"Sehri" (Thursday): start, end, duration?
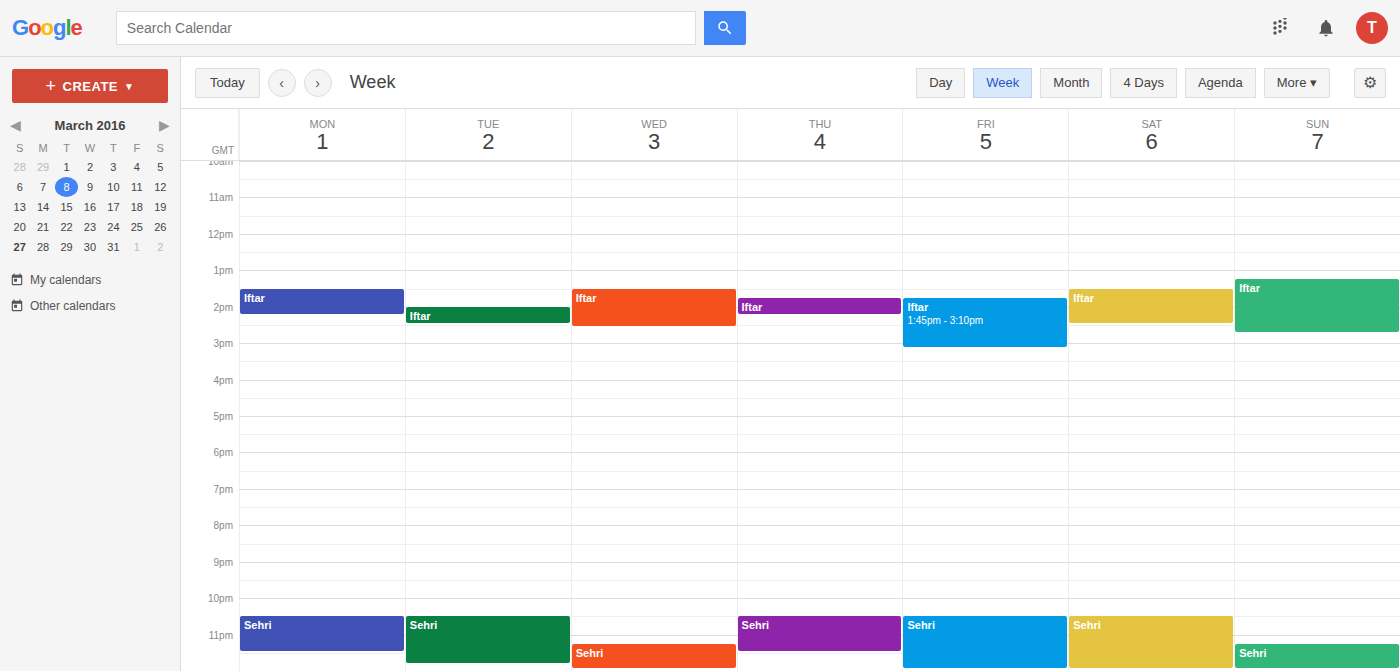
10:30 PM to 11:30 PM, 1 hour